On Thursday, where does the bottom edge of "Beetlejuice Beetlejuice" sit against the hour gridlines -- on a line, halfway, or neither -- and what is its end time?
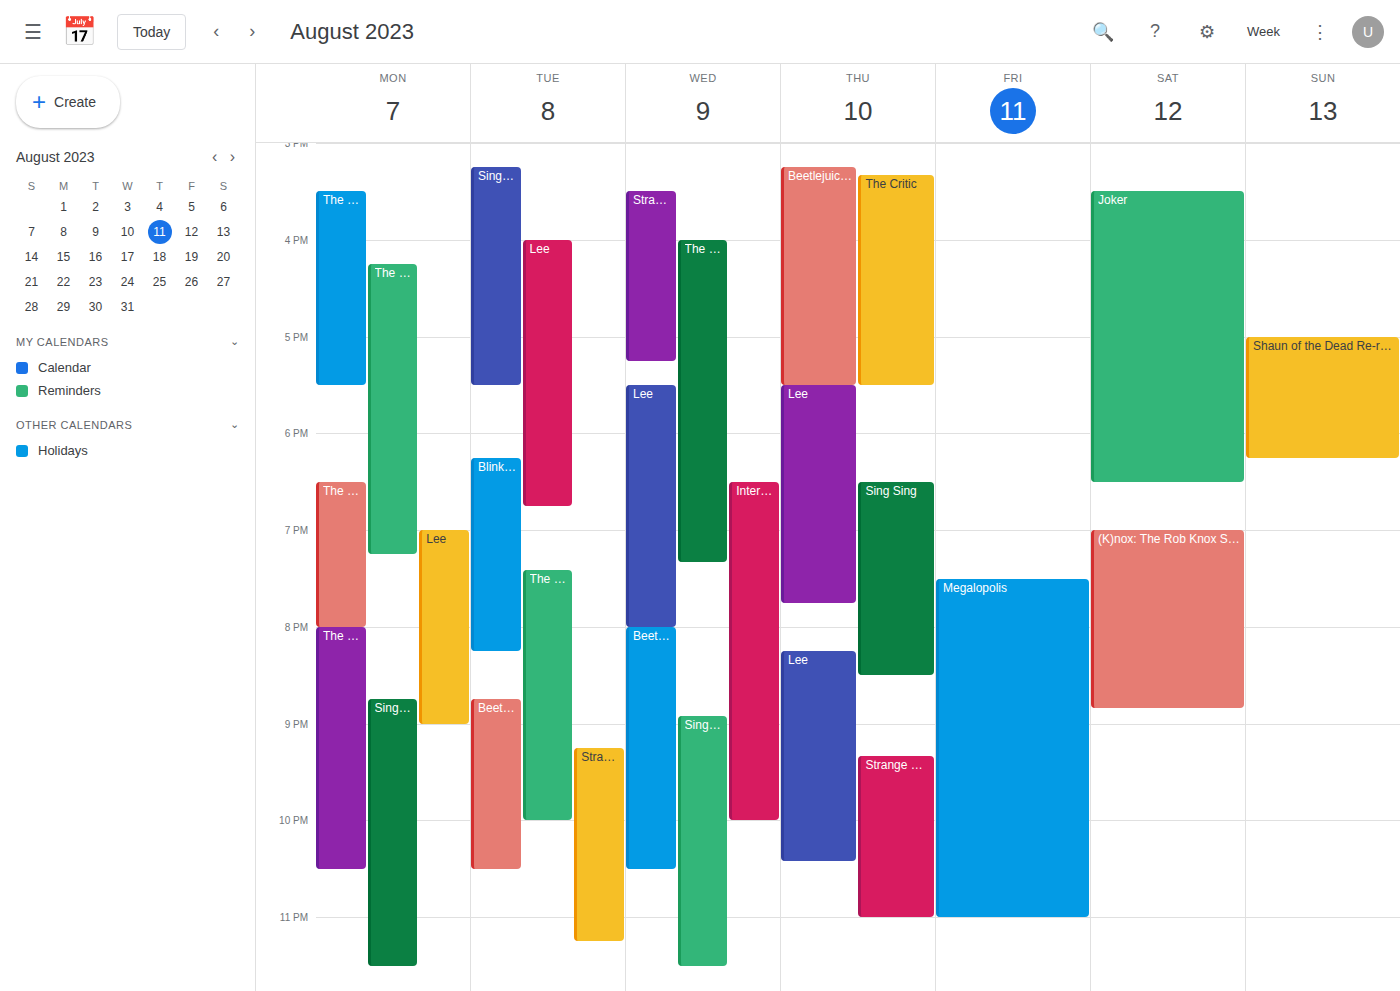
5:30 PM -- halfway between the 5 PM and 6 PM lines.